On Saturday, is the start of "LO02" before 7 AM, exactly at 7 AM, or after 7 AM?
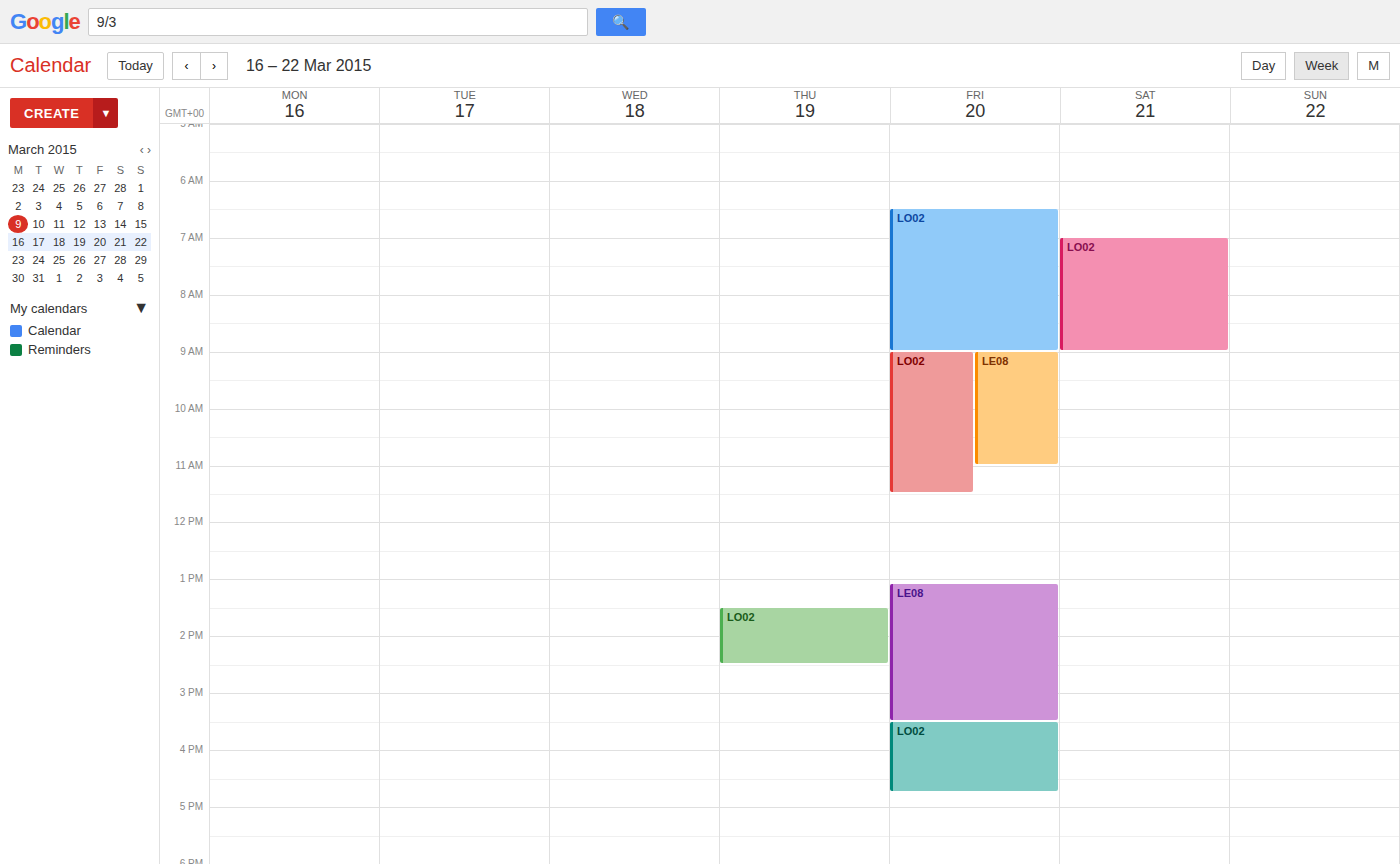
7:00 AM -- exactly at 7 AM, on the 7 AM line.